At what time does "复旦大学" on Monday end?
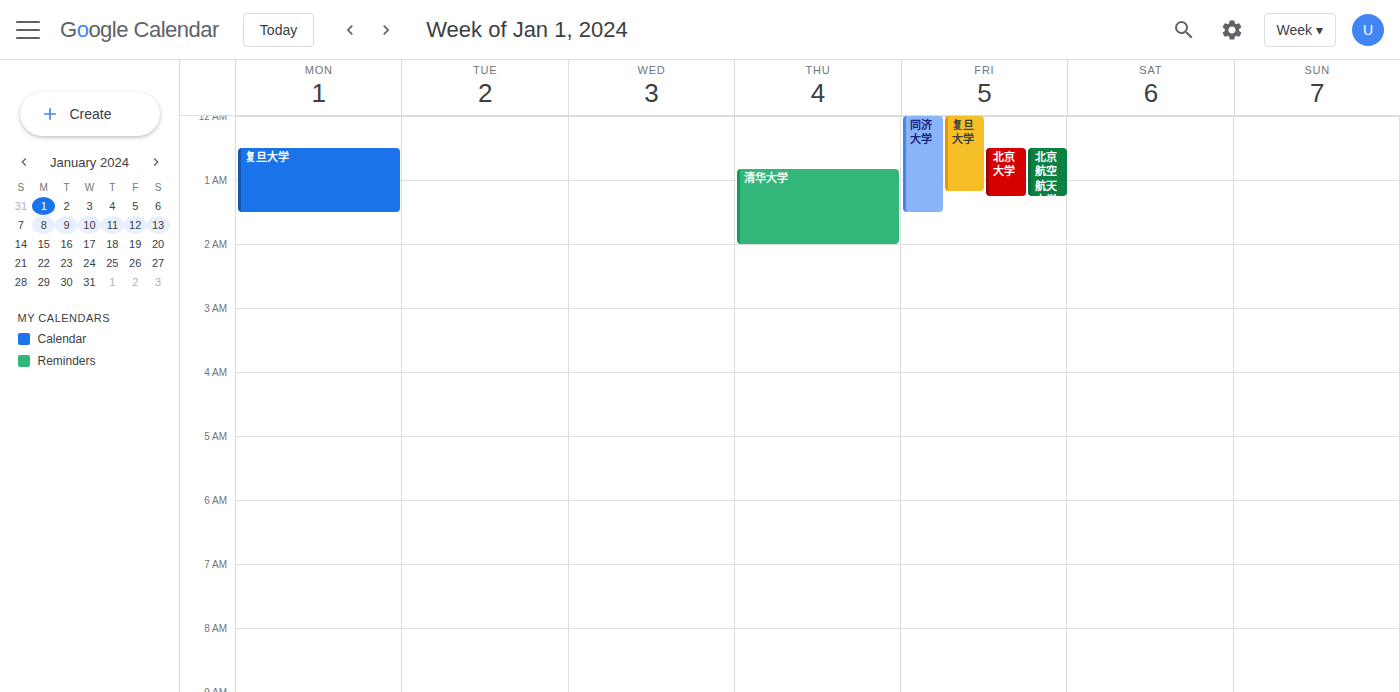
1:30 AM